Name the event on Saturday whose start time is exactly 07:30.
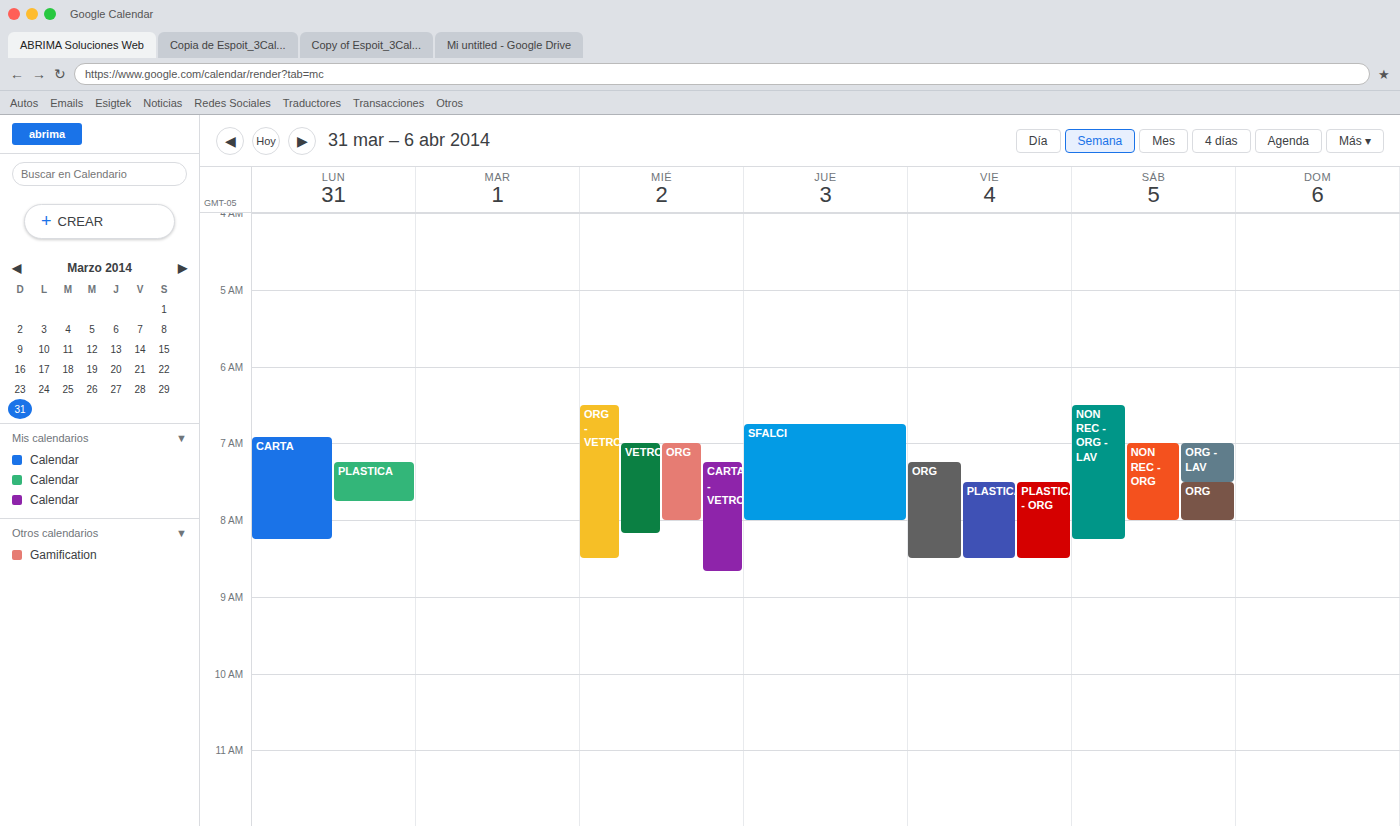
"ORG"